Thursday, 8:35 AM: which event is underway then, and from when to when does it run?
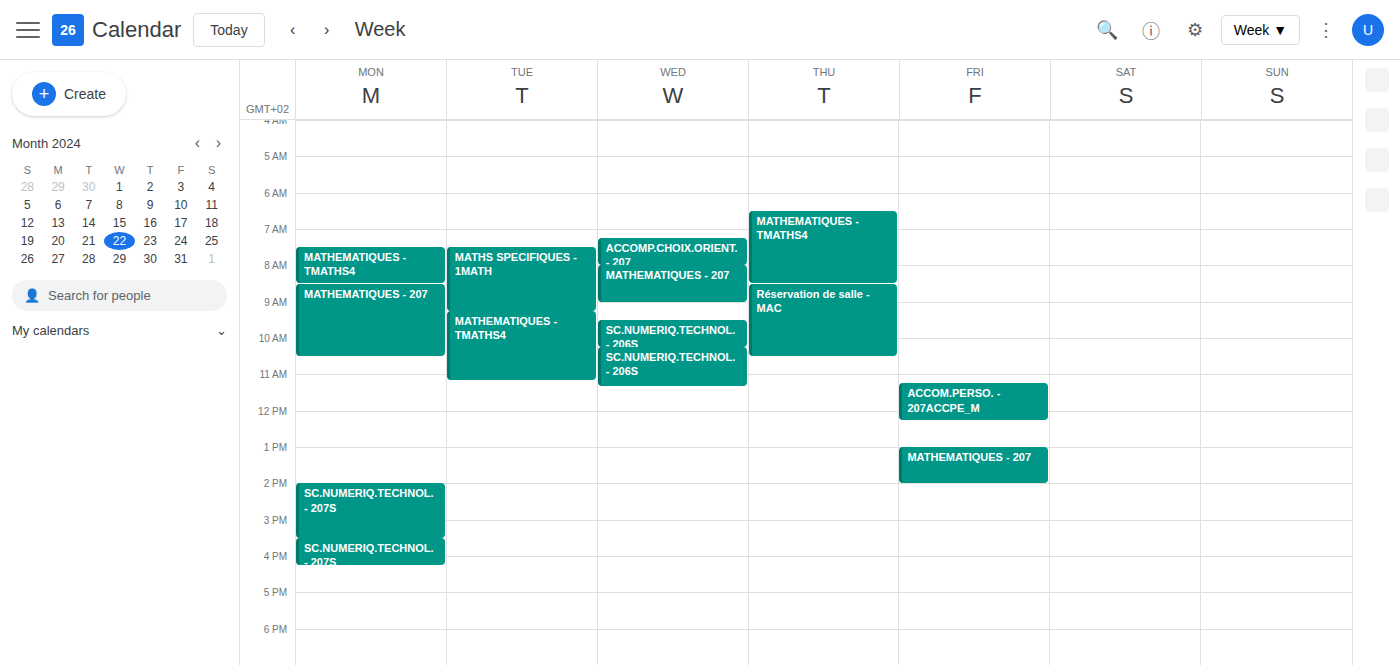
"Réservation de salle - MAC", 8:30 AM to 10:30 AM